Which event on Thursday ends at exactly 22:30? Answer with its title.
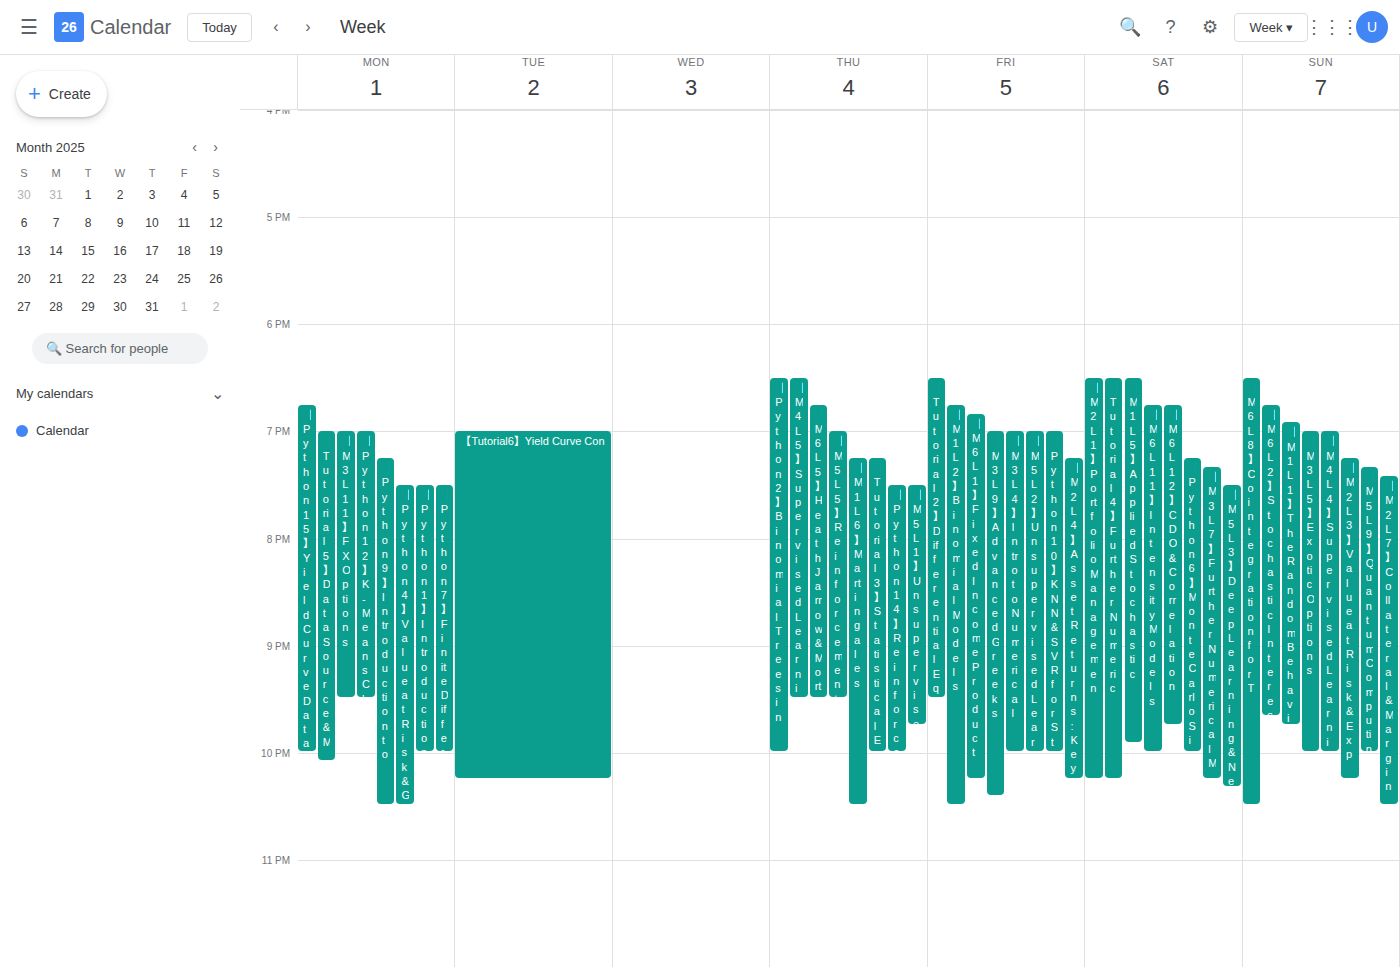
"【M1L6】 Martingales"